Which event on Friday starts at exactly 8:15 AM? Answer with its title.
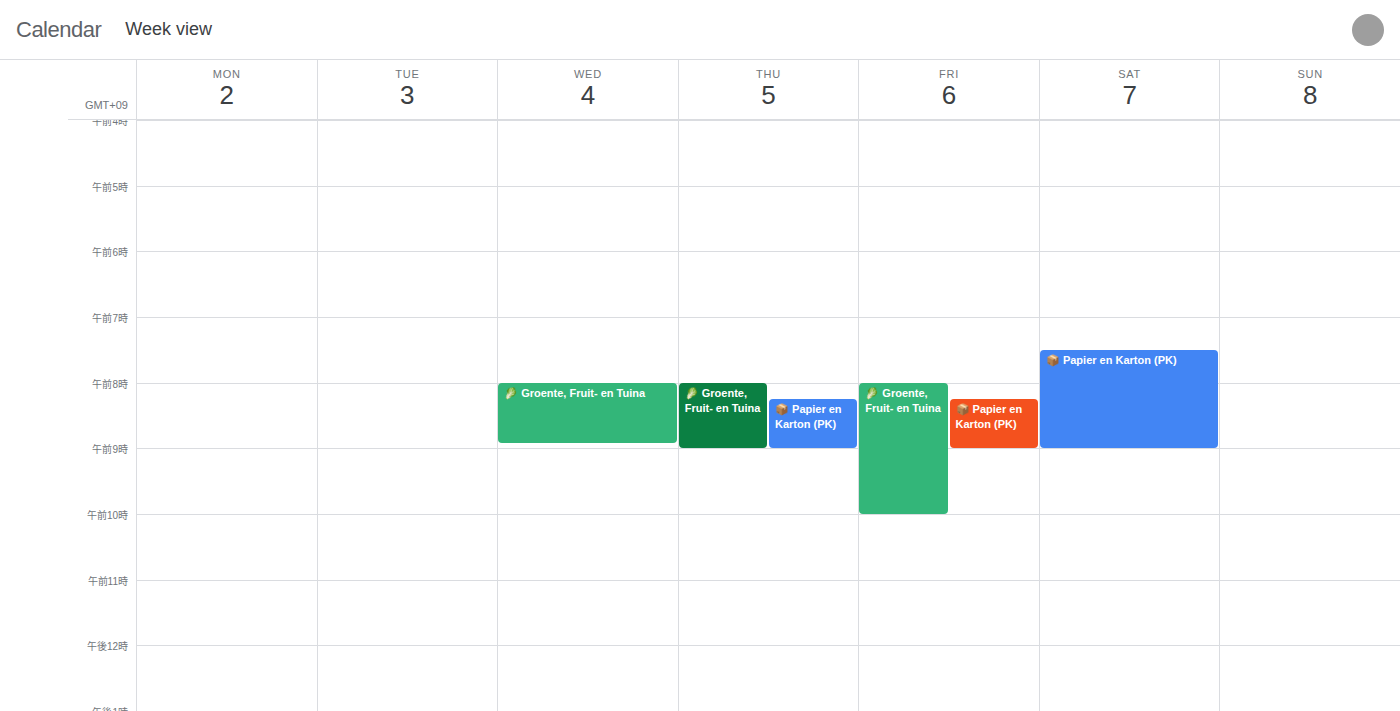
"📦 Papier en Karton (PK)"